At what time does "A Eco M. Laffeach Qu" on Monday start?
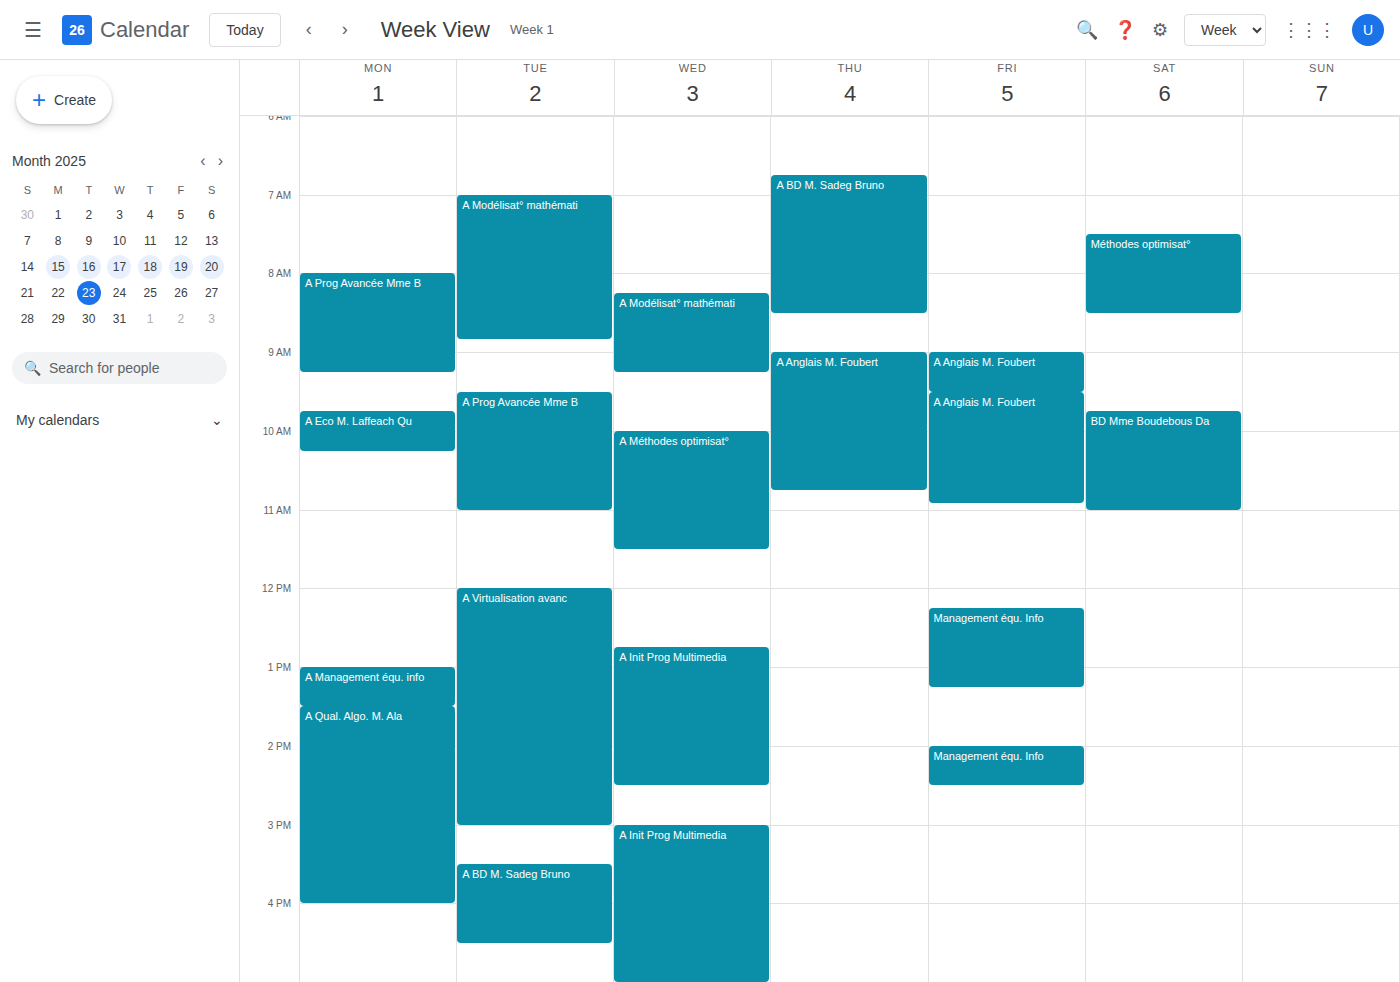
9:45 AM